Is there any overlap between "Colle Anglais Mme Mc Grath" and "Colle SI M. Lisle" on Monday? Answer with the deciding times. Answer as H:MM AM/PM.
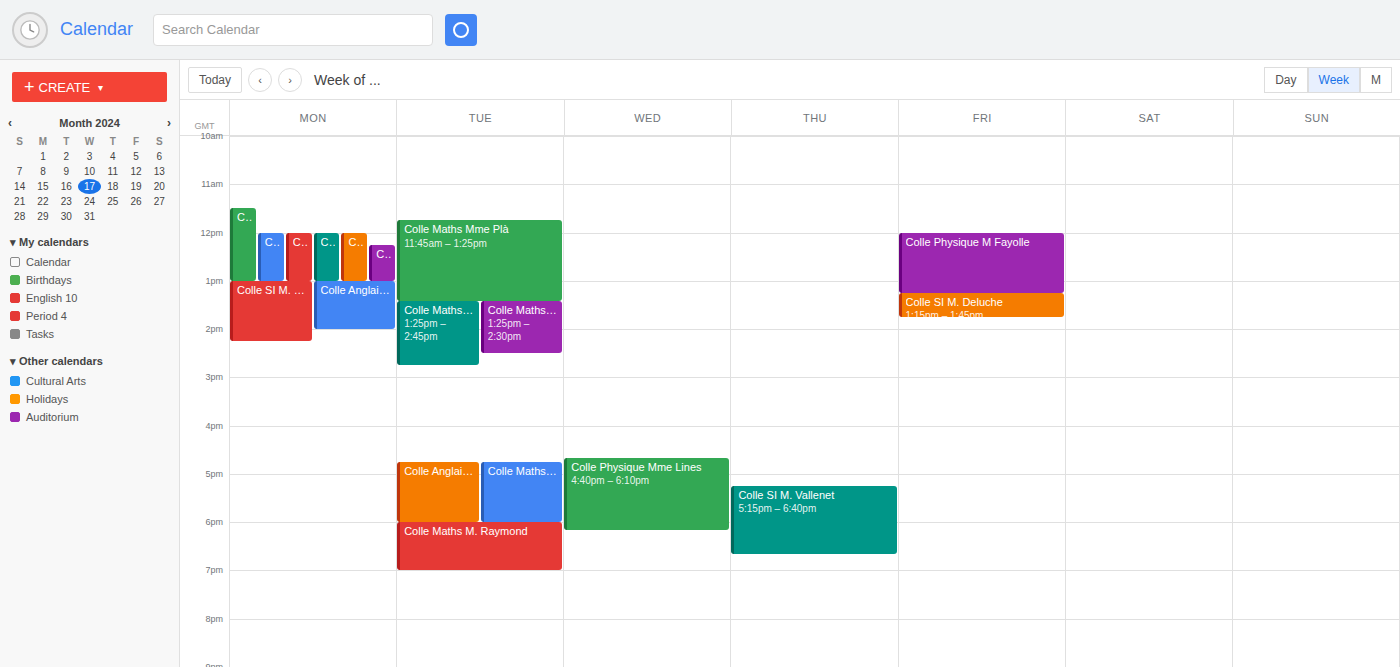
"Colle SI M. Lisle" starts at 12:15 PM, before "Colle Anglais Mme Mc Grath" ends at 1:00 PM -- they overlap.